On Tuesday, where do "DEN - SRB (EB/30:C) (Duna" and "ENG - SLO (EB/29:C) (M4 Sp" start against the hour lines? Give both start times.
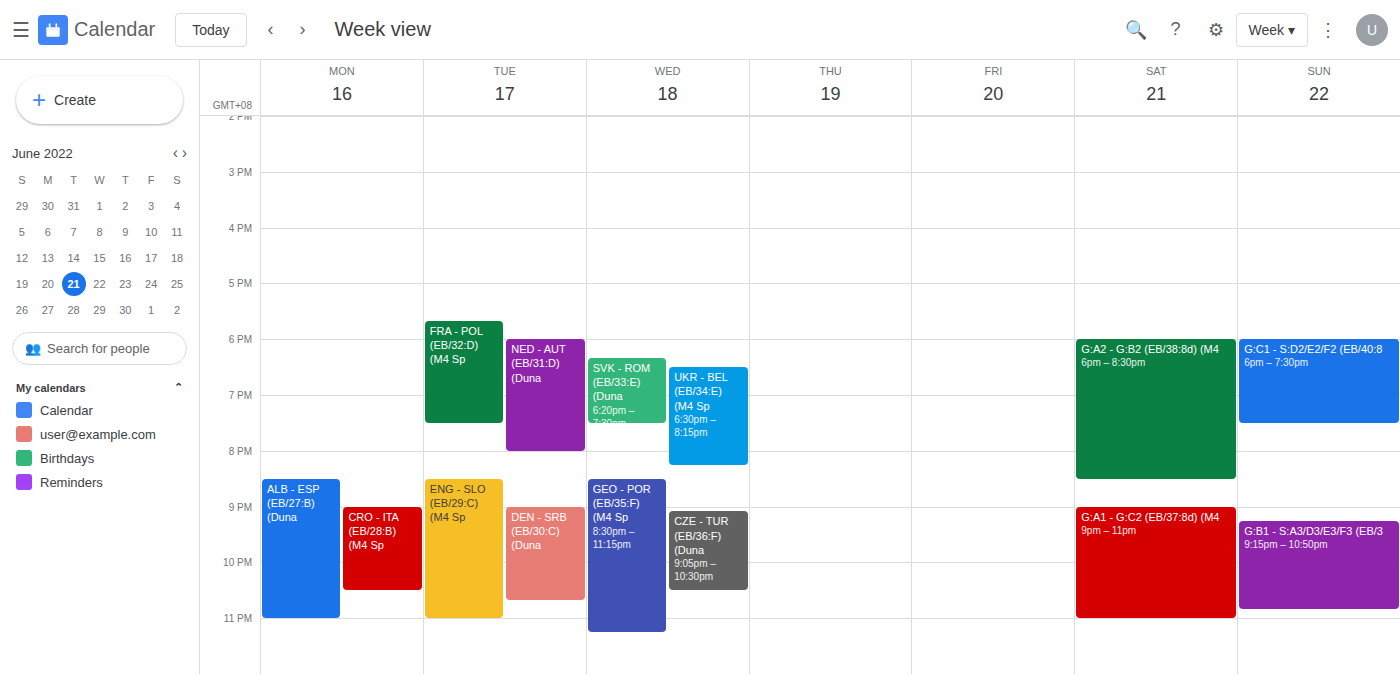
"DEN - SRB (EB/30:C) (Duna": 21:00, exactly on the 21:00 line. "ENG - SLO (EB/29:C) (M4 Sp": 20:30, halfway between the 20:00 and 21:00 lines.